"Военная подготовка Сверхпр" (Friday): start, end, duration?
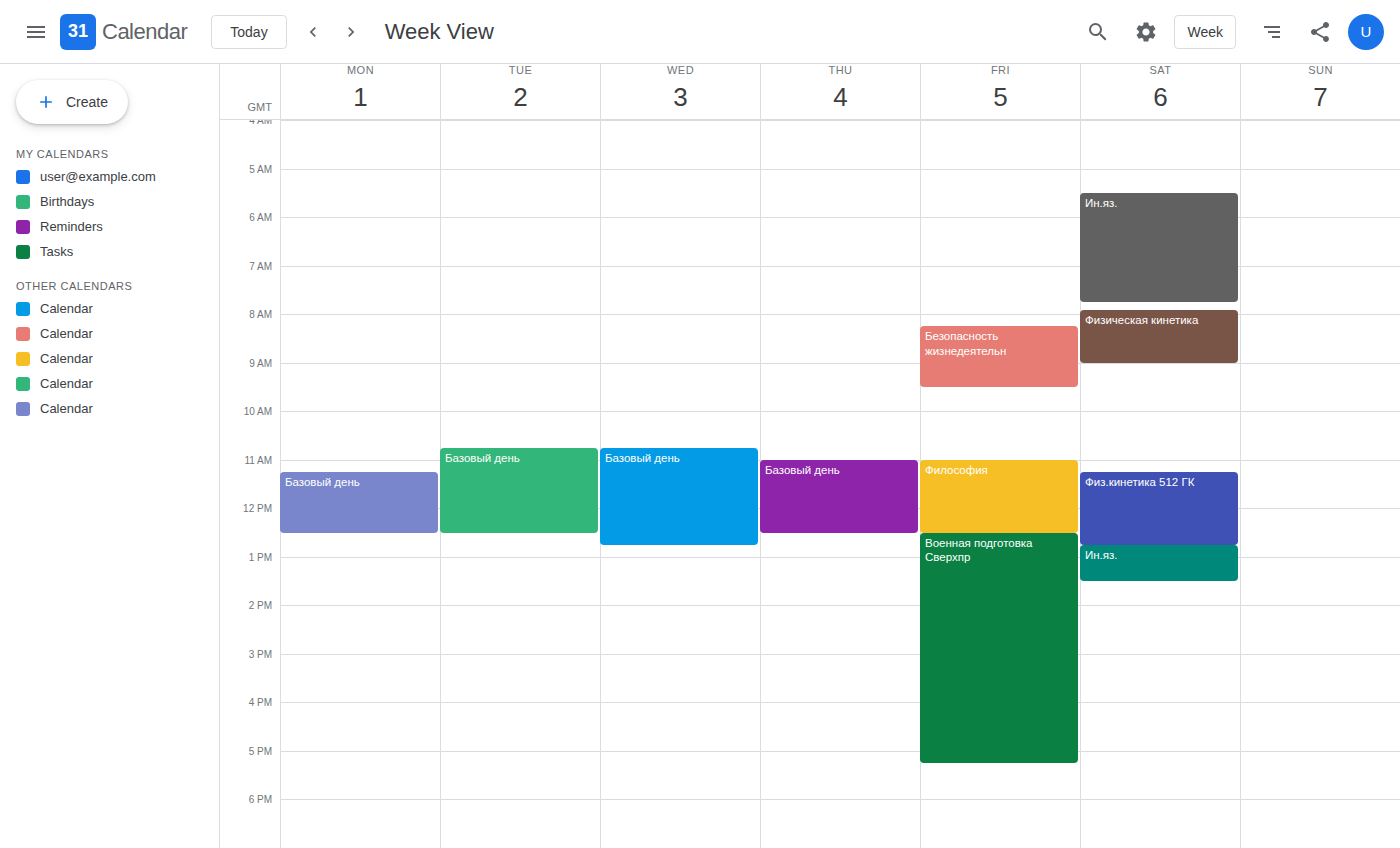
12:30 PM to 5:15 PM, 4 hours 45 minutes